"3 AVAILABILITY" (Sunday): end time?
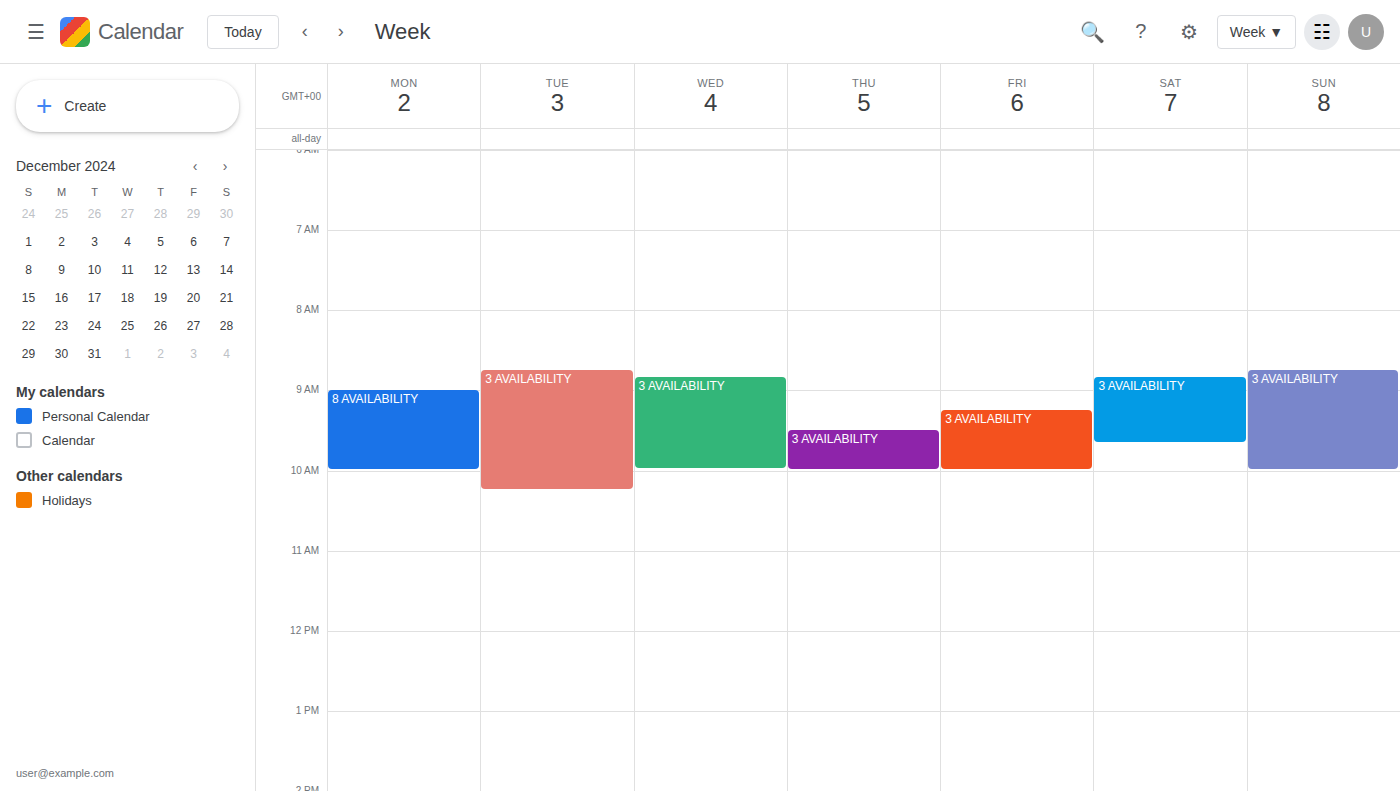
10:00 AM